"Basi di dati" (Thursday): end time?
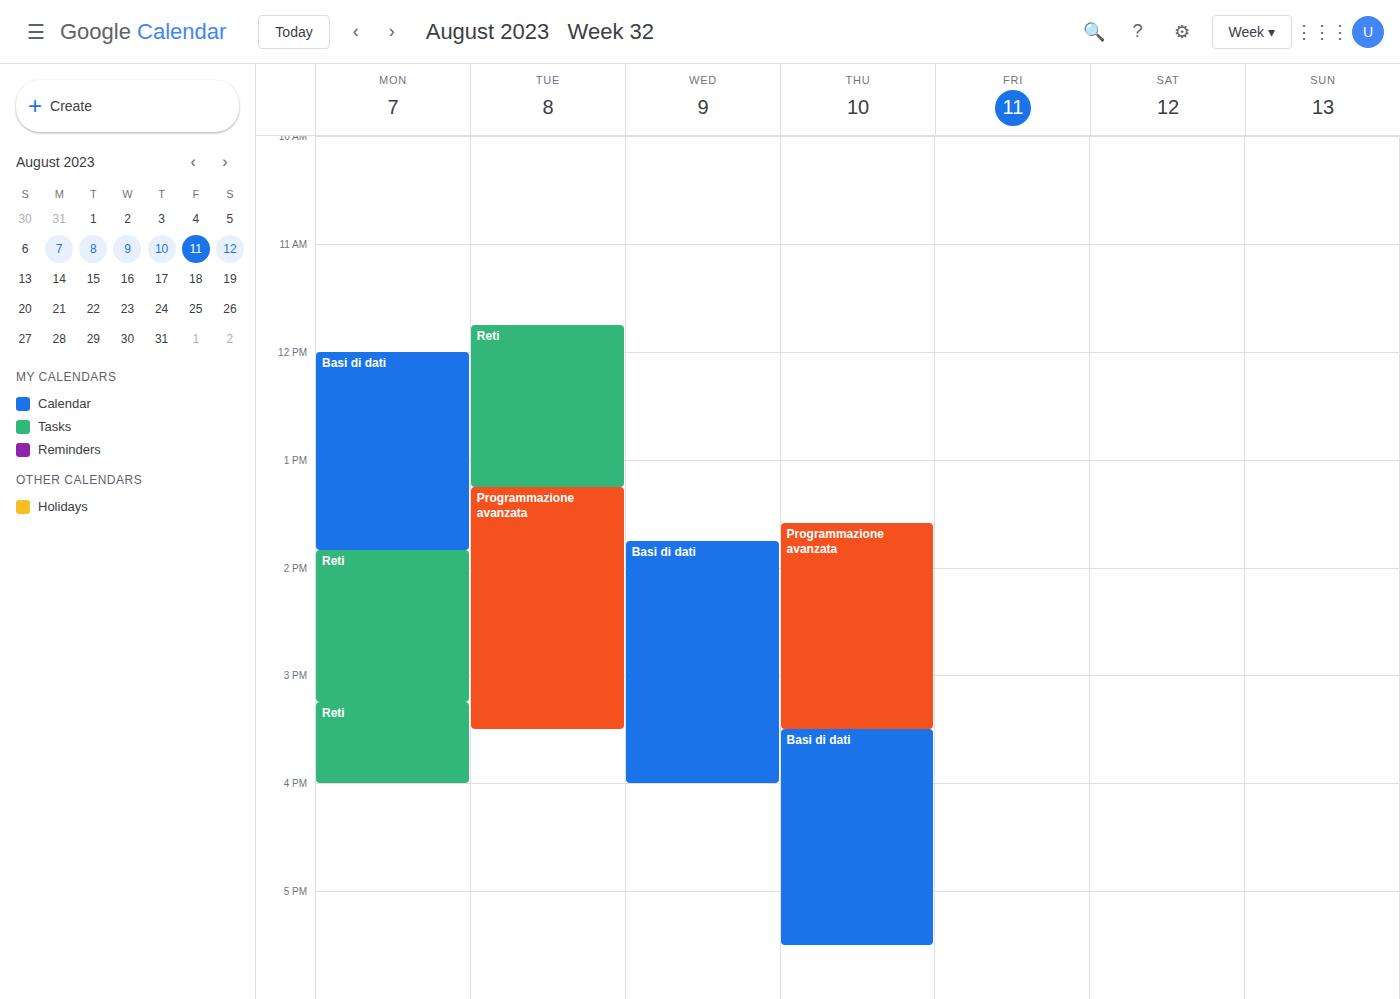
5:30 PM